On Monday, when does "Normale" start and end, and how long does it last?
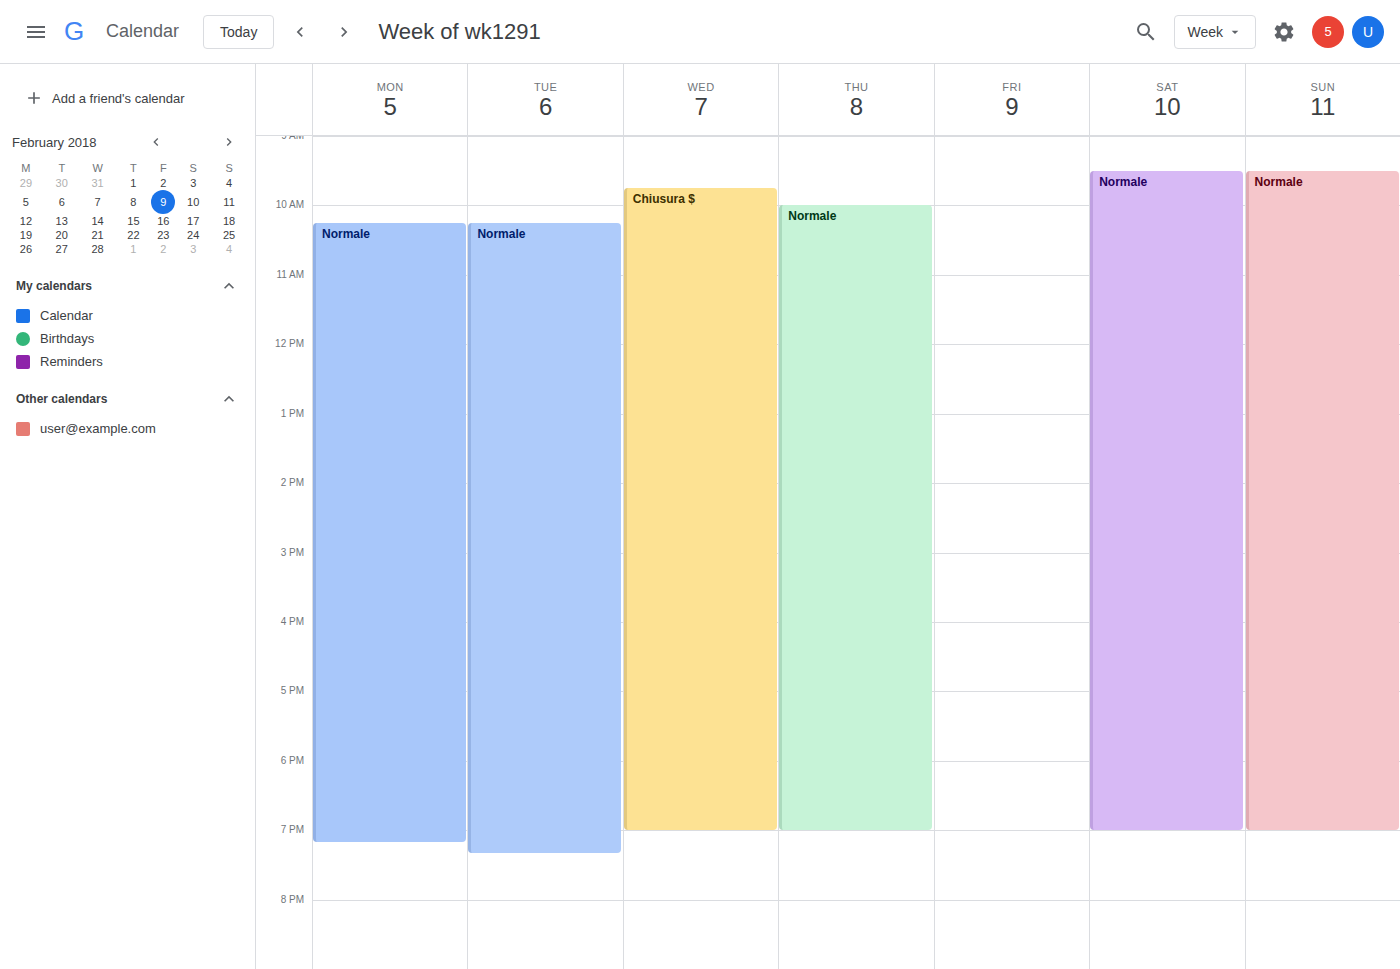
10:15 AM to 7:10 PM, 8 hours 55 minutes